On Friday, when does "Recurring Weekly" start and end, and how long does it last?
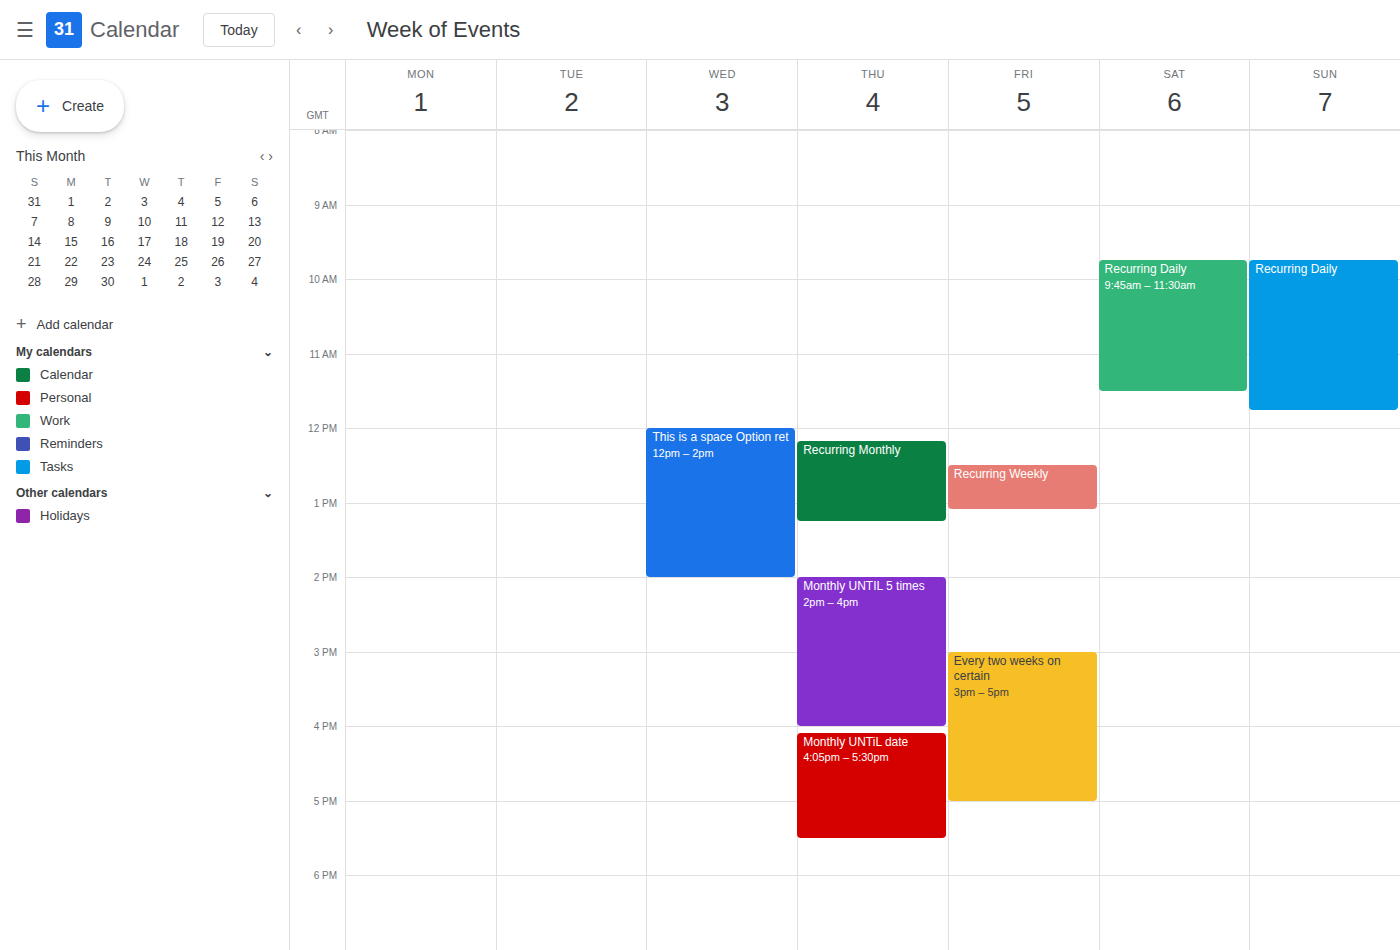
12:30 PM to 1:05 PM, 35 minutes